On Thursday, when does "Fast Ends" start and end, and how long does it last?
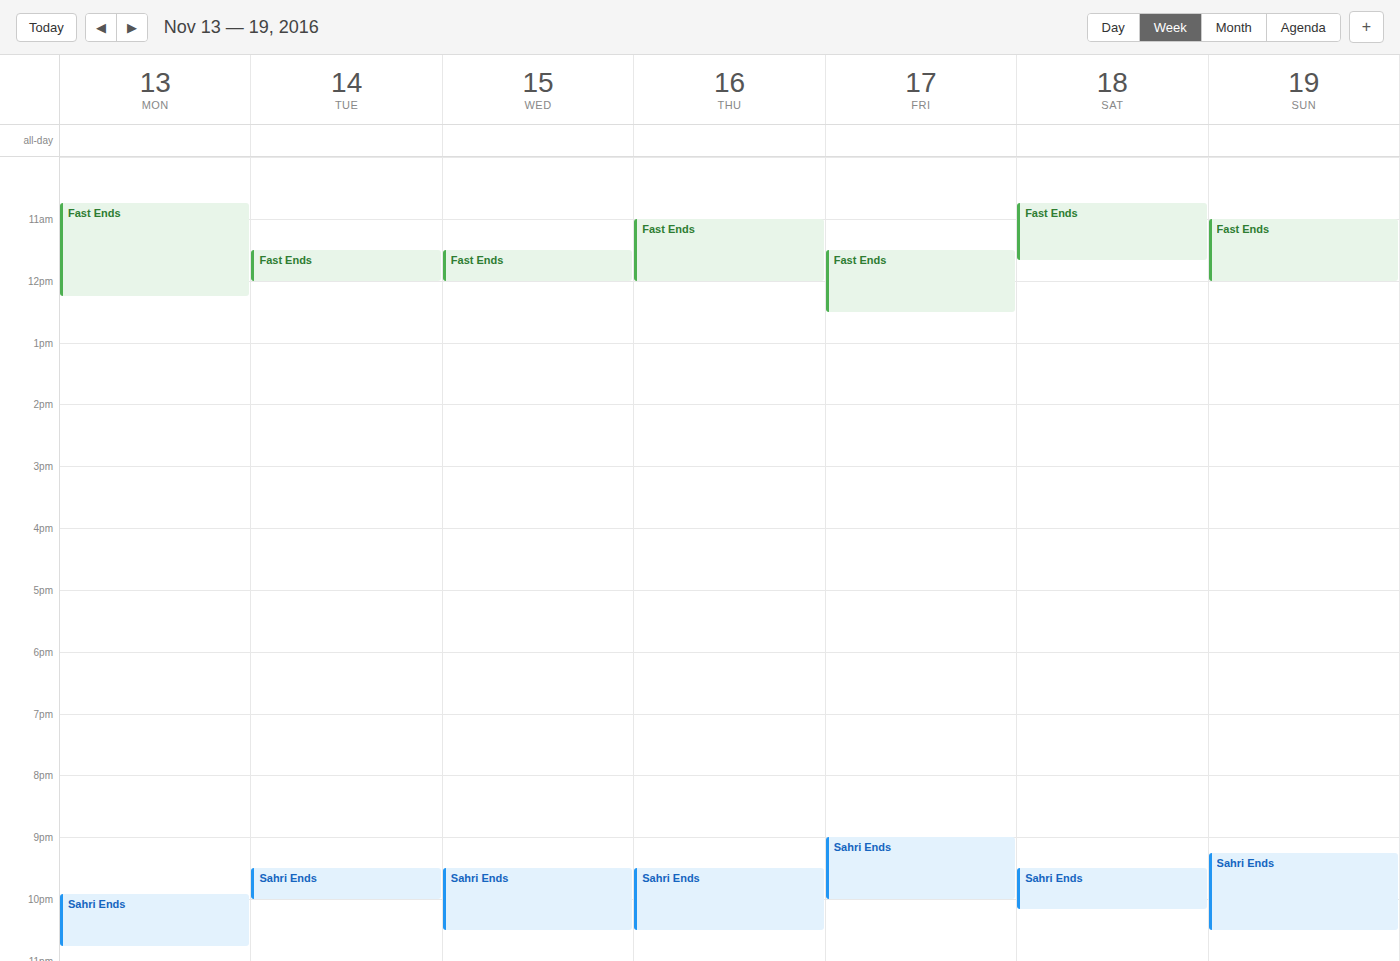
11:00 to 12:00, 1 hour